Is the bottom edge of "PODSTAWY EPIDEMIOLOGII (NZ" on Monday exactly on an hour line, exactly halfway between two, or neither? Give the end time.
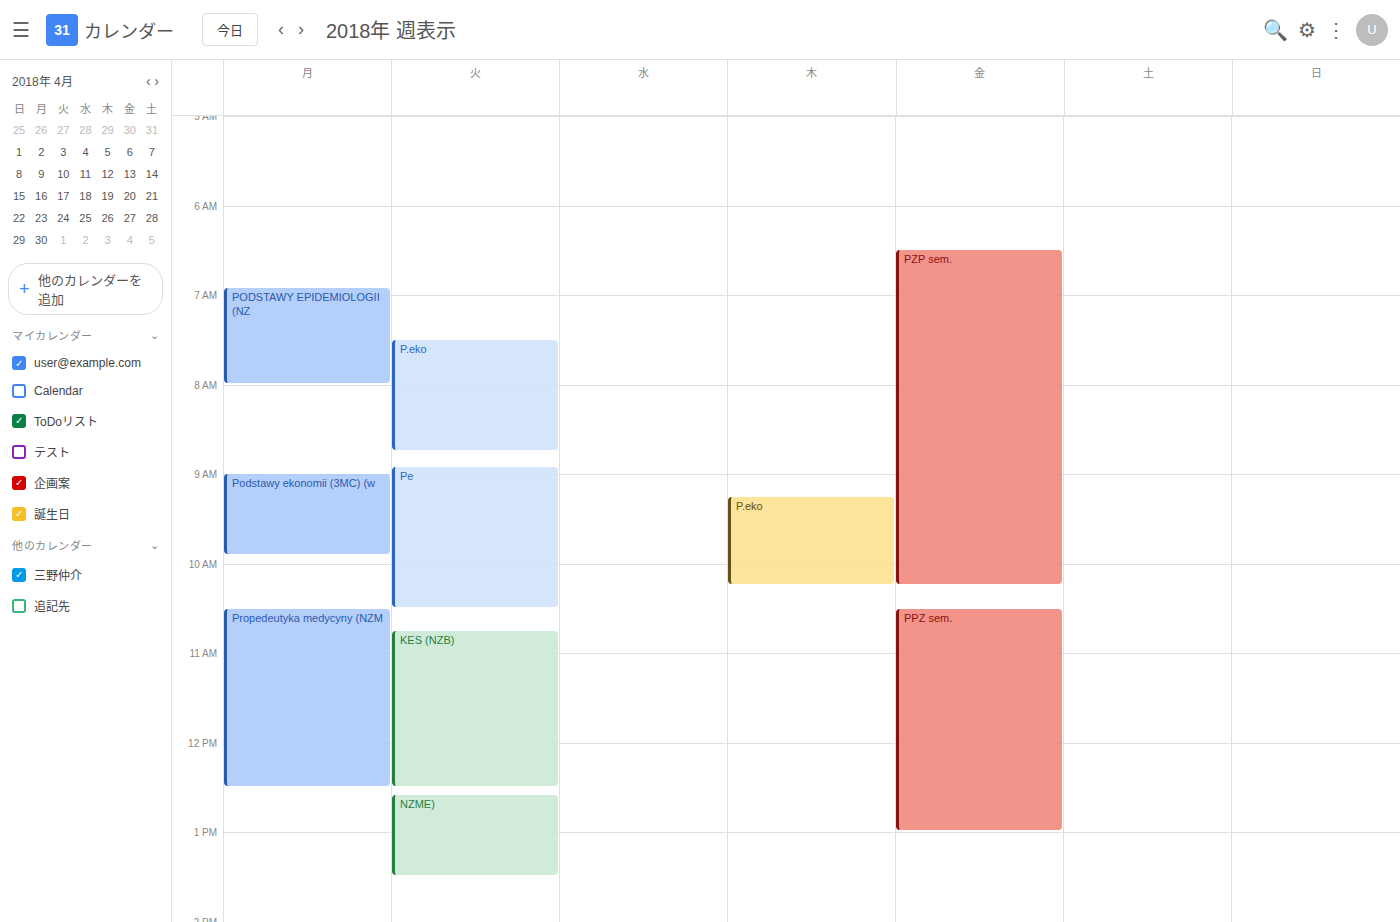
8:00 AM -- exactly on the 8 AM line.